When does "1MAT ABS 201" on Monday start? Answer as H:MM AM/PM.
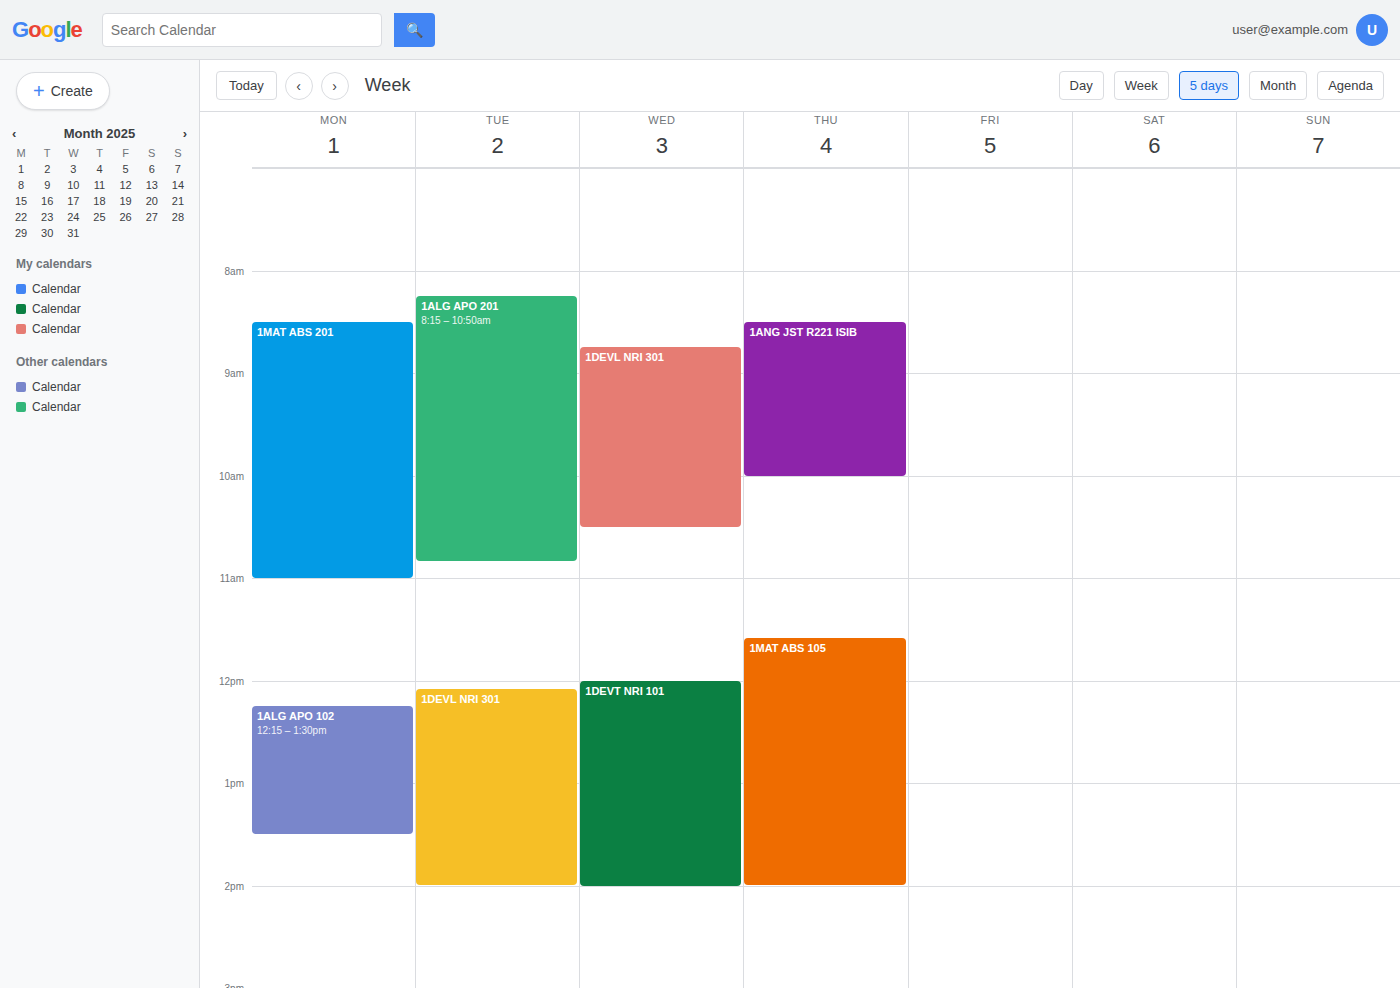
8:30 AM